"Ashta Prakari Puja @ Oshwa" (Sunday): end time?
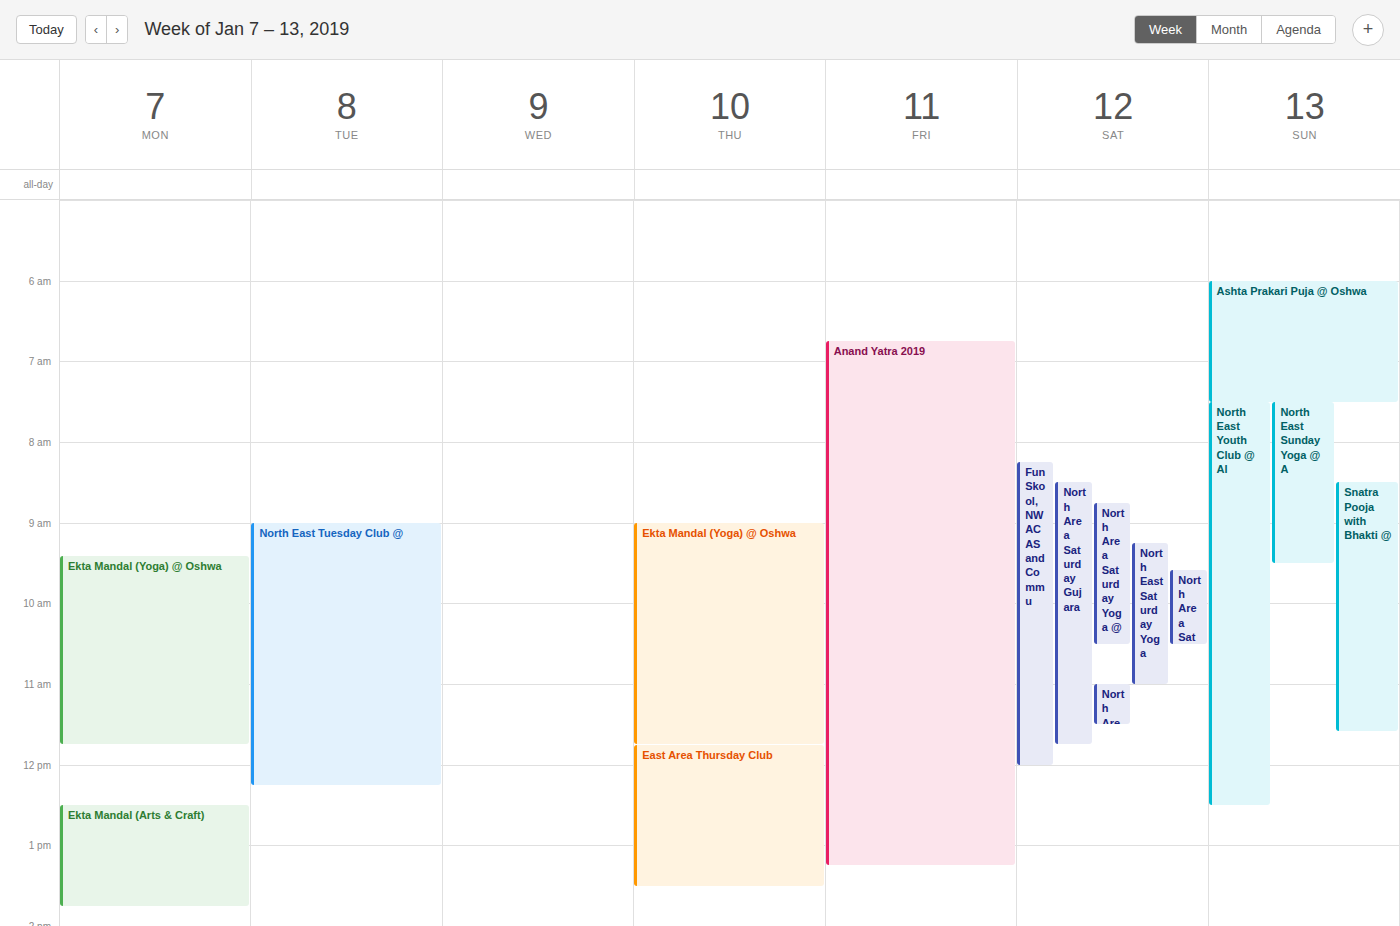
7:30 AM